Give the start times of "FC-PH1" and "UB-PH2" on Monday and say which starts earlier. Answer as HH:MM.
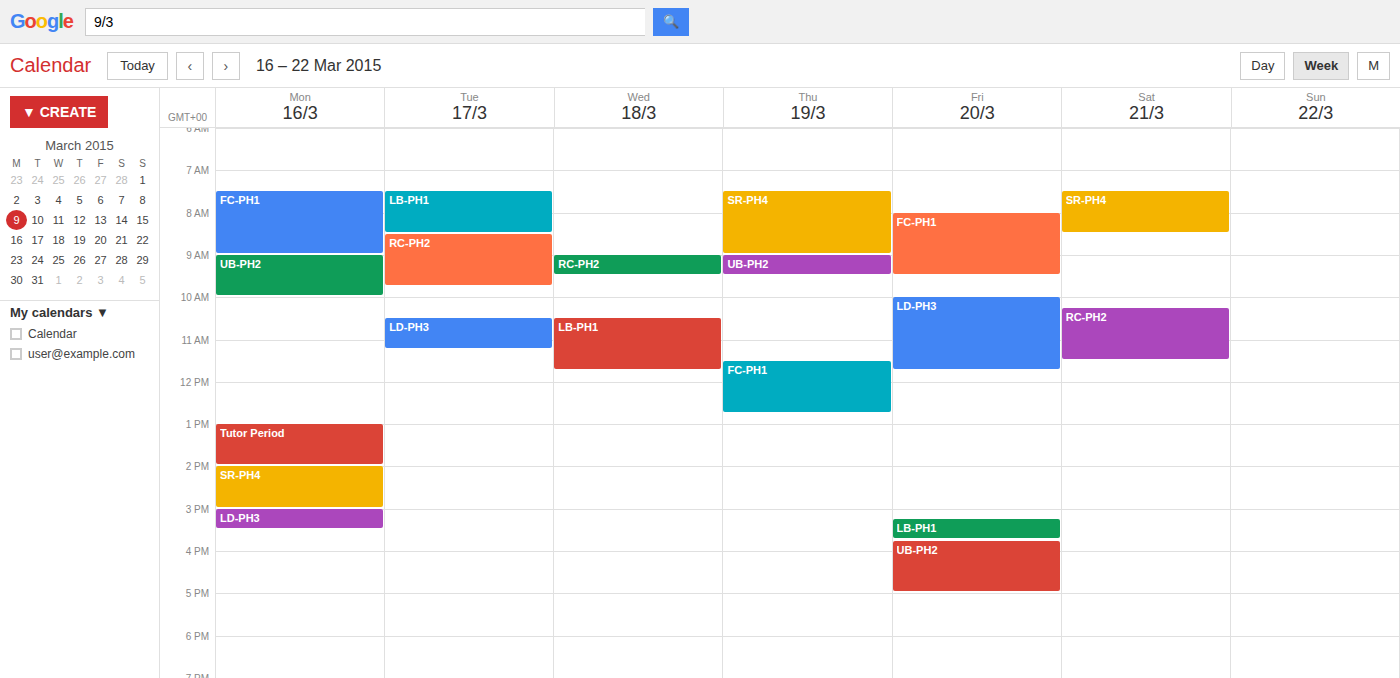
"FC-PH1" 07:30; "UB-PH2" 09:00.